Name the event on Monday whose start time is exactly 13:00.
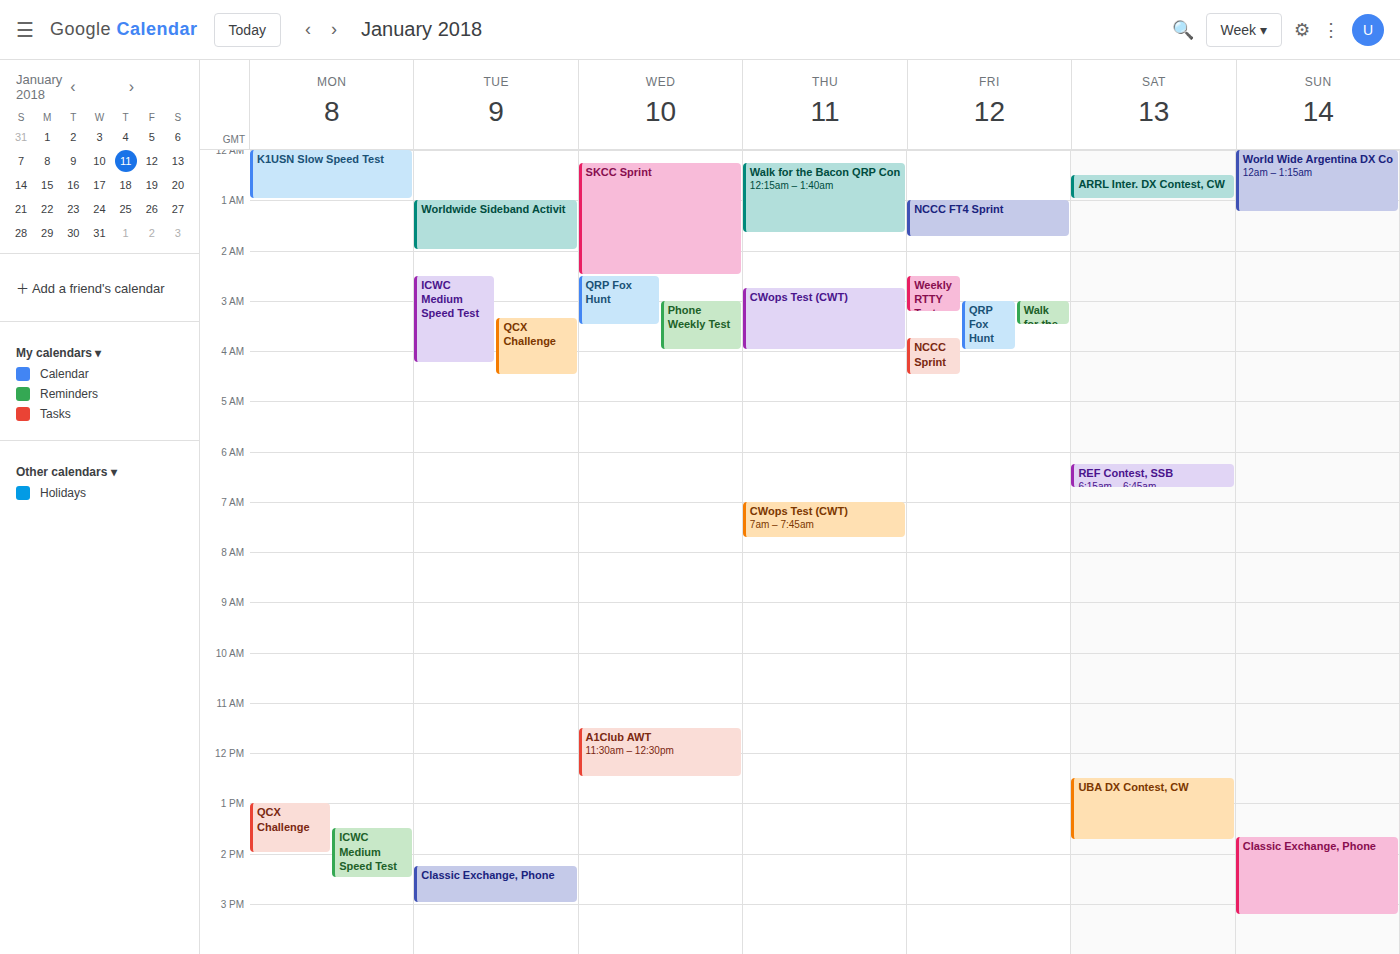
"QCX Challenge"